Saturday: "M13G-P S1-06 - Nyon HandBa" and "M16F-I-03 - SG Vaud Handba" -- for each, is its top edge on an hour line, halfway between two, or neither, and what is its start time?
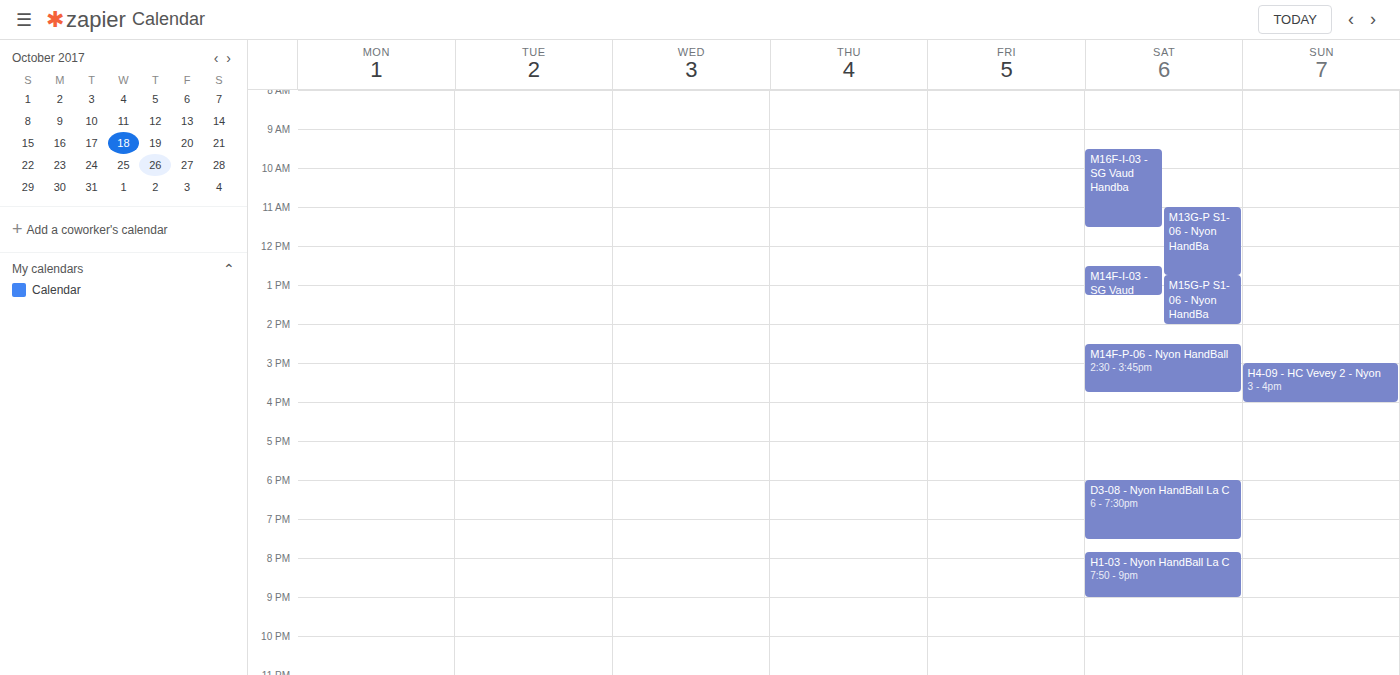
"M13G-P S1-06 - Nyon HandBa": 11:00 AM, exactly on the 11 AM line. "M16F-I-03 - SG Vaud Handba": 9:30 AM, halfway between the 9 AM and 10 AM lines.